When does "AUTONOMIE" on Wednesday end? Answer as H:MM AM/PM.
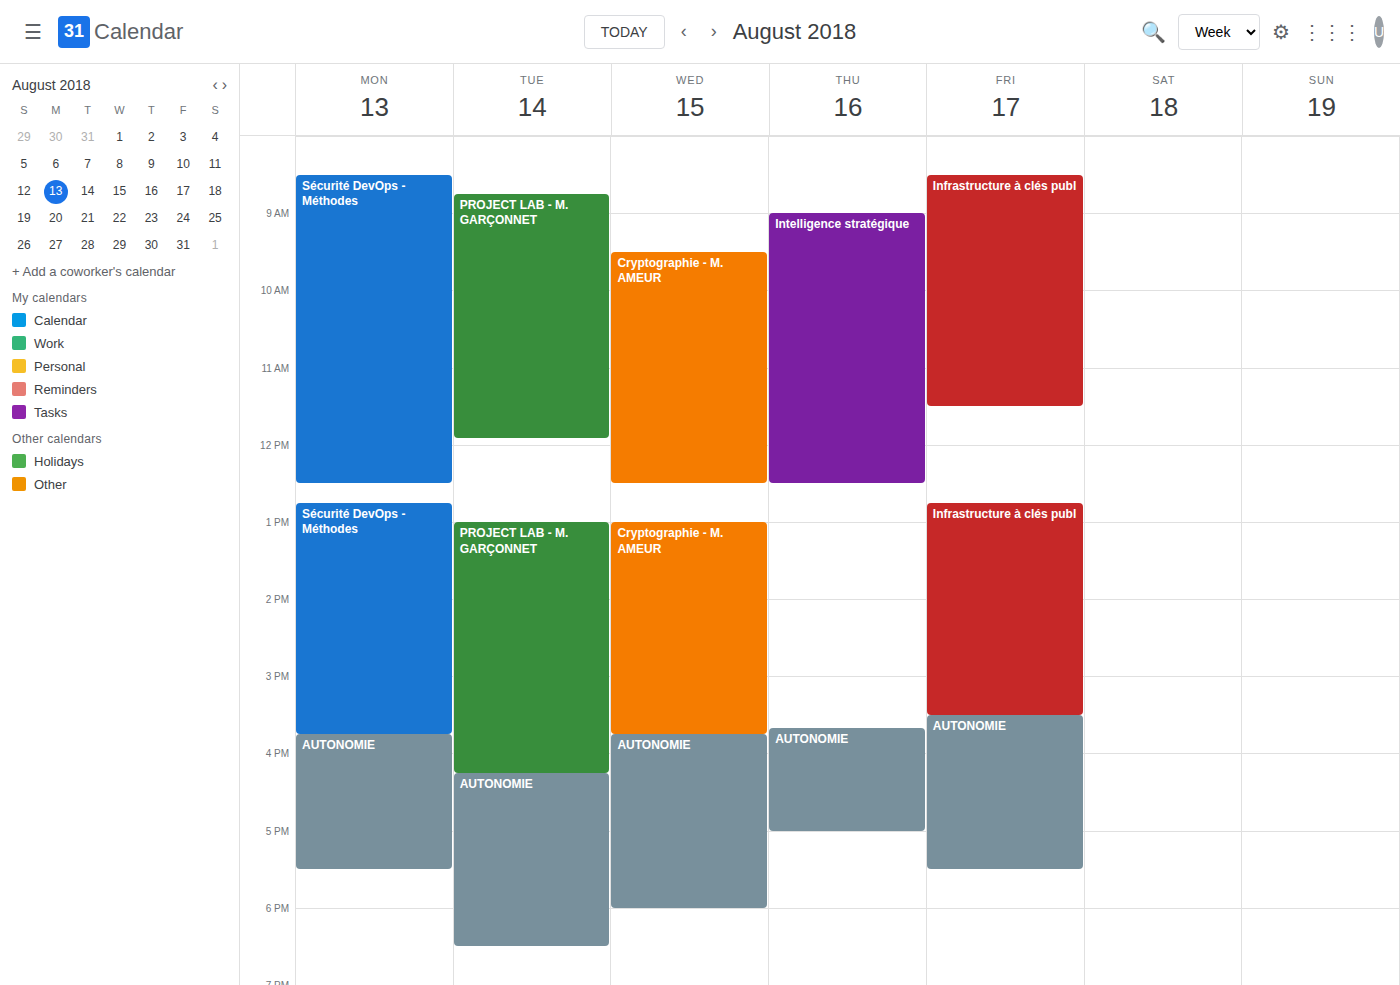
6:00 PM